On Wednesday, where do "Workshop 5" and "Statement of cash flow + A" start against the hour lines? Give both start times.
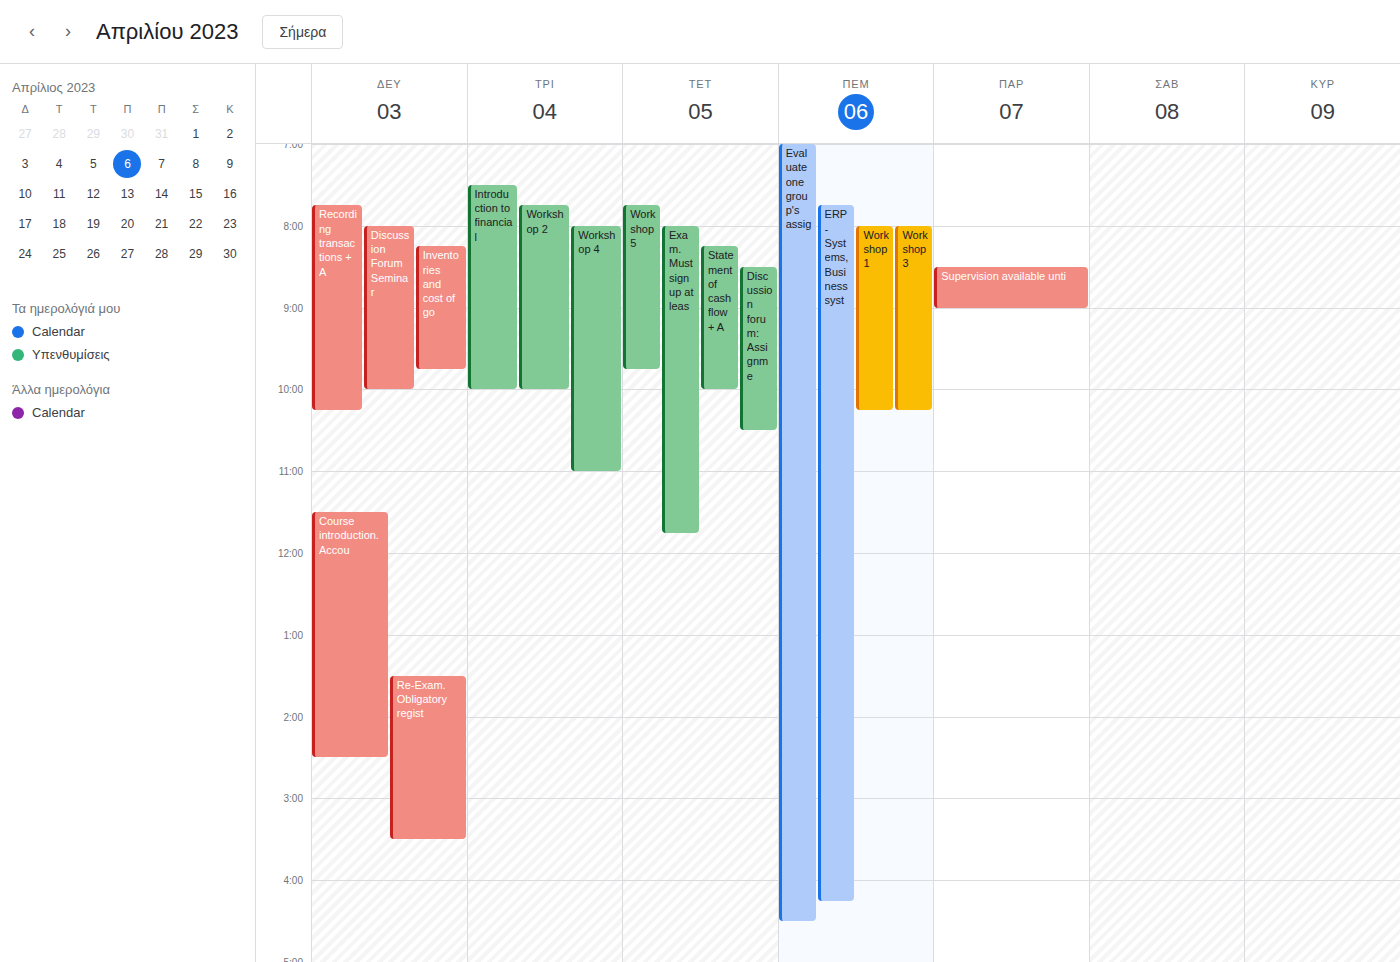
"Workshop 5": 07:45, neither: three quarters of the way from the 07:00 line to the 08:00 line. "Statement of cash flow + A": 08:15, neither: a quarter of the way from the 08:00 line to the 09:00 line.